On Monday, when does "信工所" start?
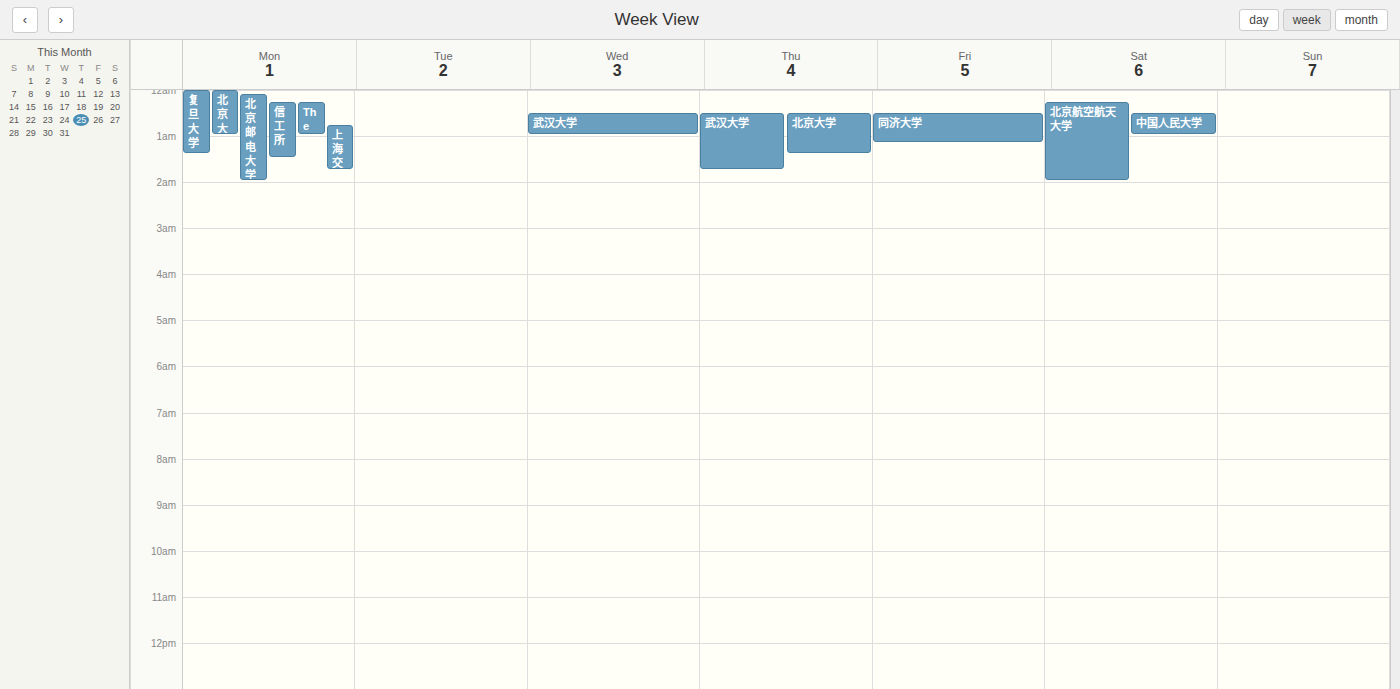
12:15 AM